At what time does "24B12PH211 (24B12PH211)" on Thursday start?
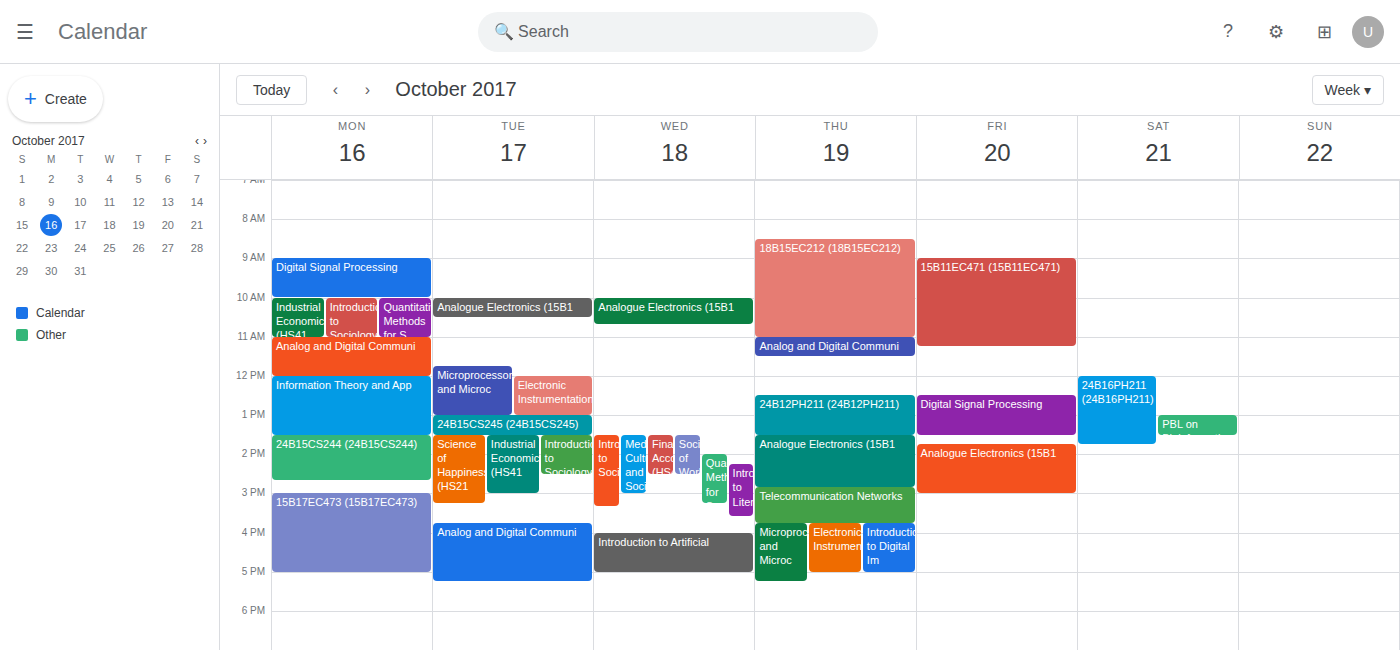
12:30 PM